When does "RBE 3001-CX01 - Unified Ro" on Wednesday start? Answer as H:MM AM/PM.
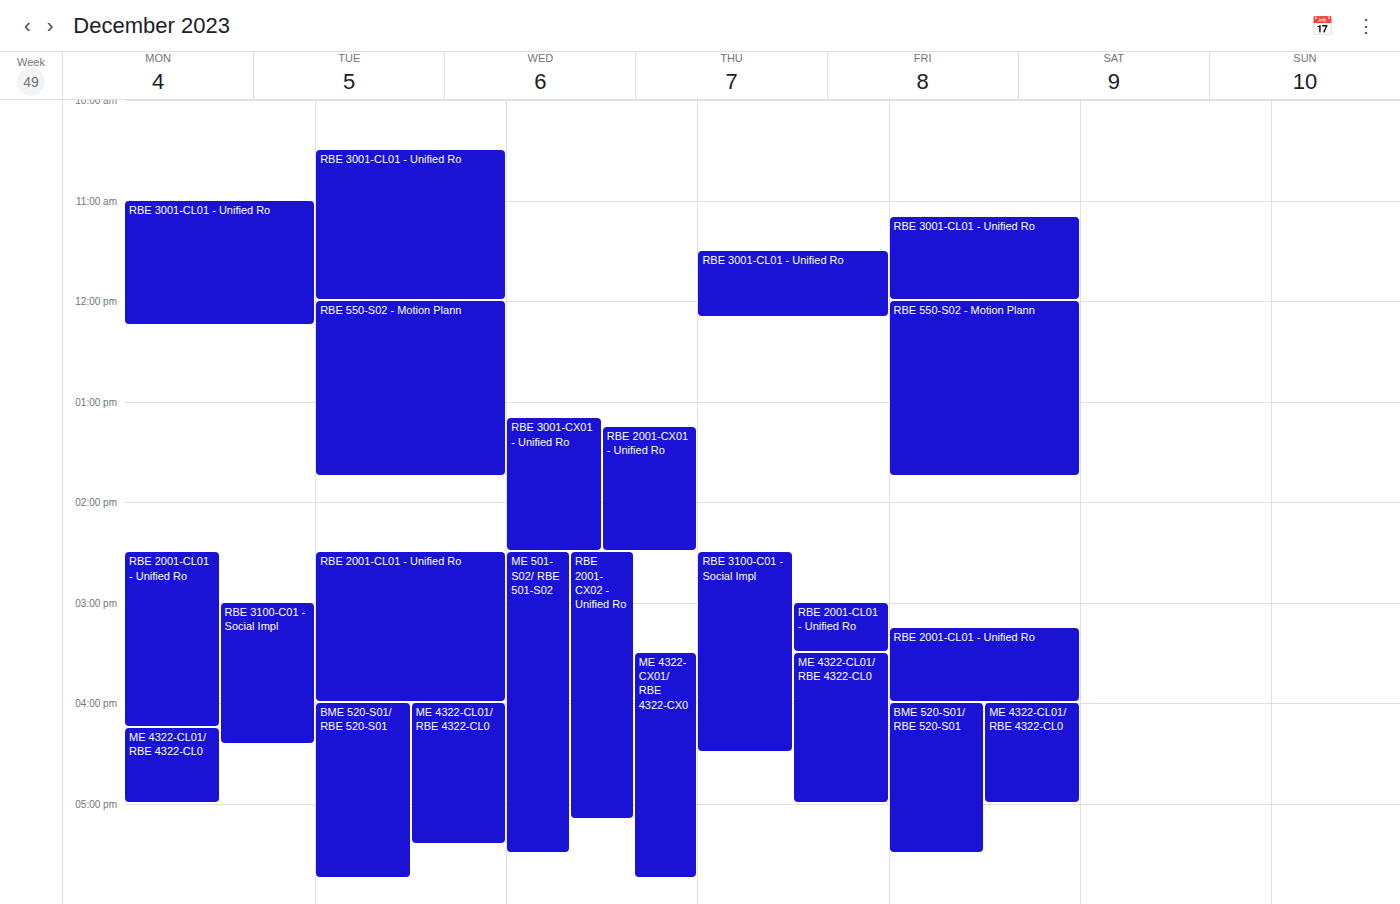
1:10 PM